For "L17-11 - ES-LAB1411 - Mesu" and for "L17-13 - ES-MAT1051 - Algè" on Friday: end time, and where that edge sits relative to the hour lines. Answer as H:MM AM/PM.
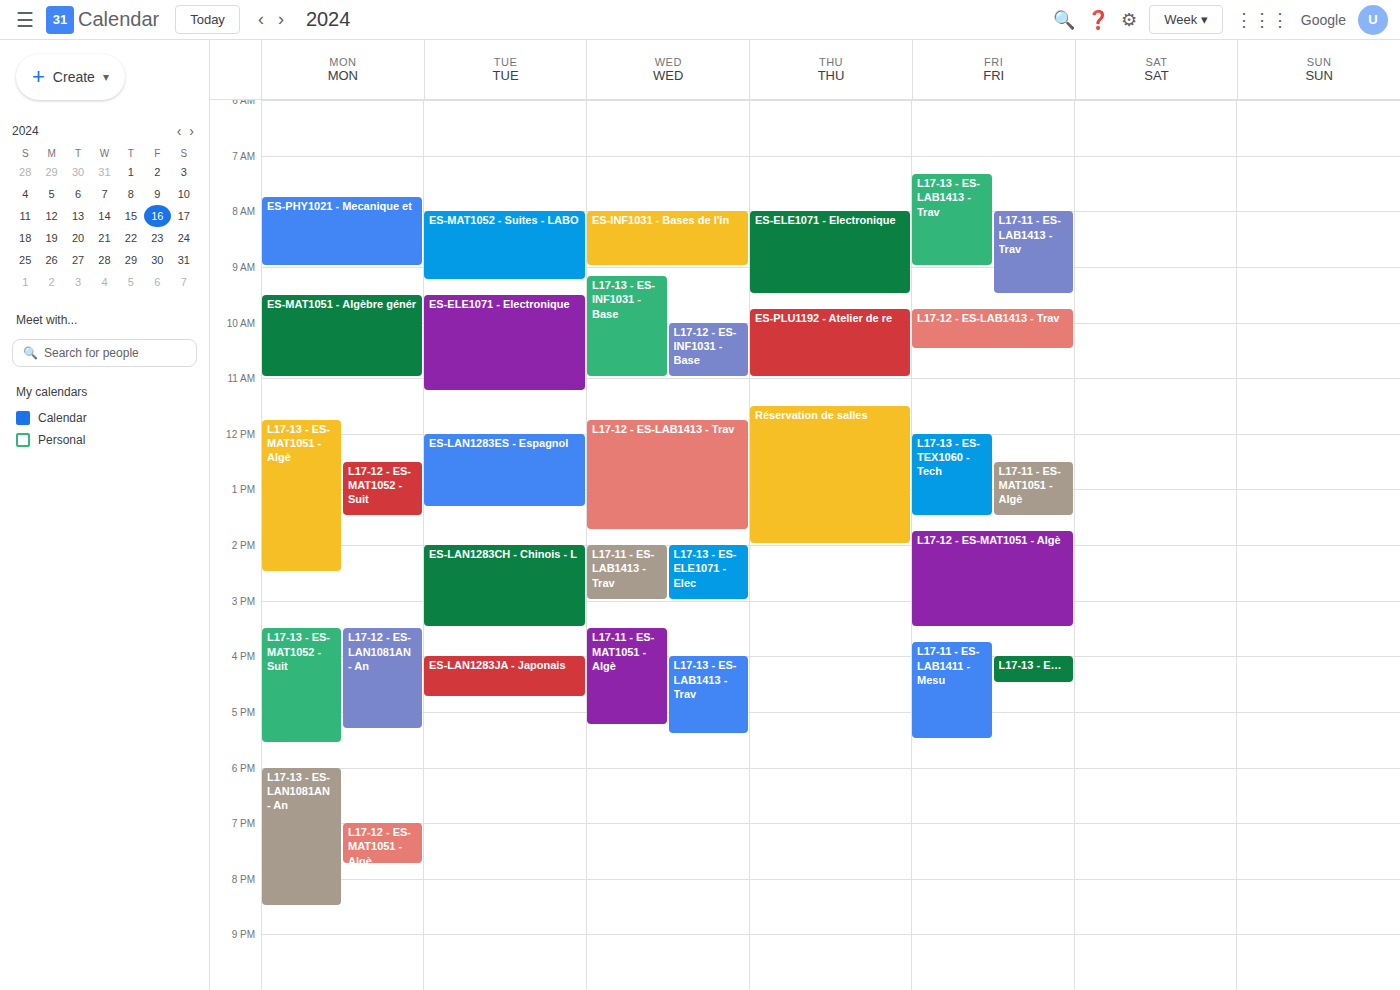
"L17-11 - ES-LAB1411 - Mesu": 5:30 PM, halfway between the 5 PM and 6 PM lines. "L17-13 - ES-MAT1051 - Algè": 4:30 PM, halfway between the 4 PM and 5 PM lines.